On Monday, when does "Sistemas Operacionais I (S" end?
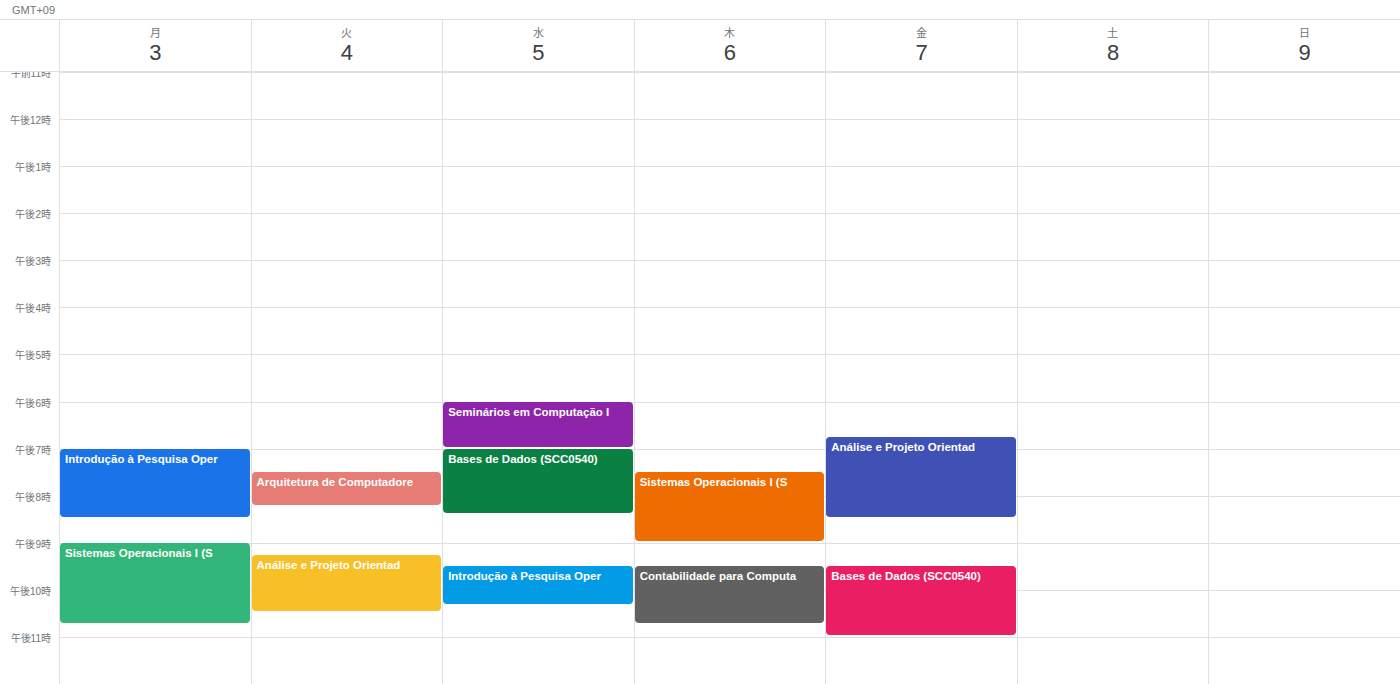
10:45 PM